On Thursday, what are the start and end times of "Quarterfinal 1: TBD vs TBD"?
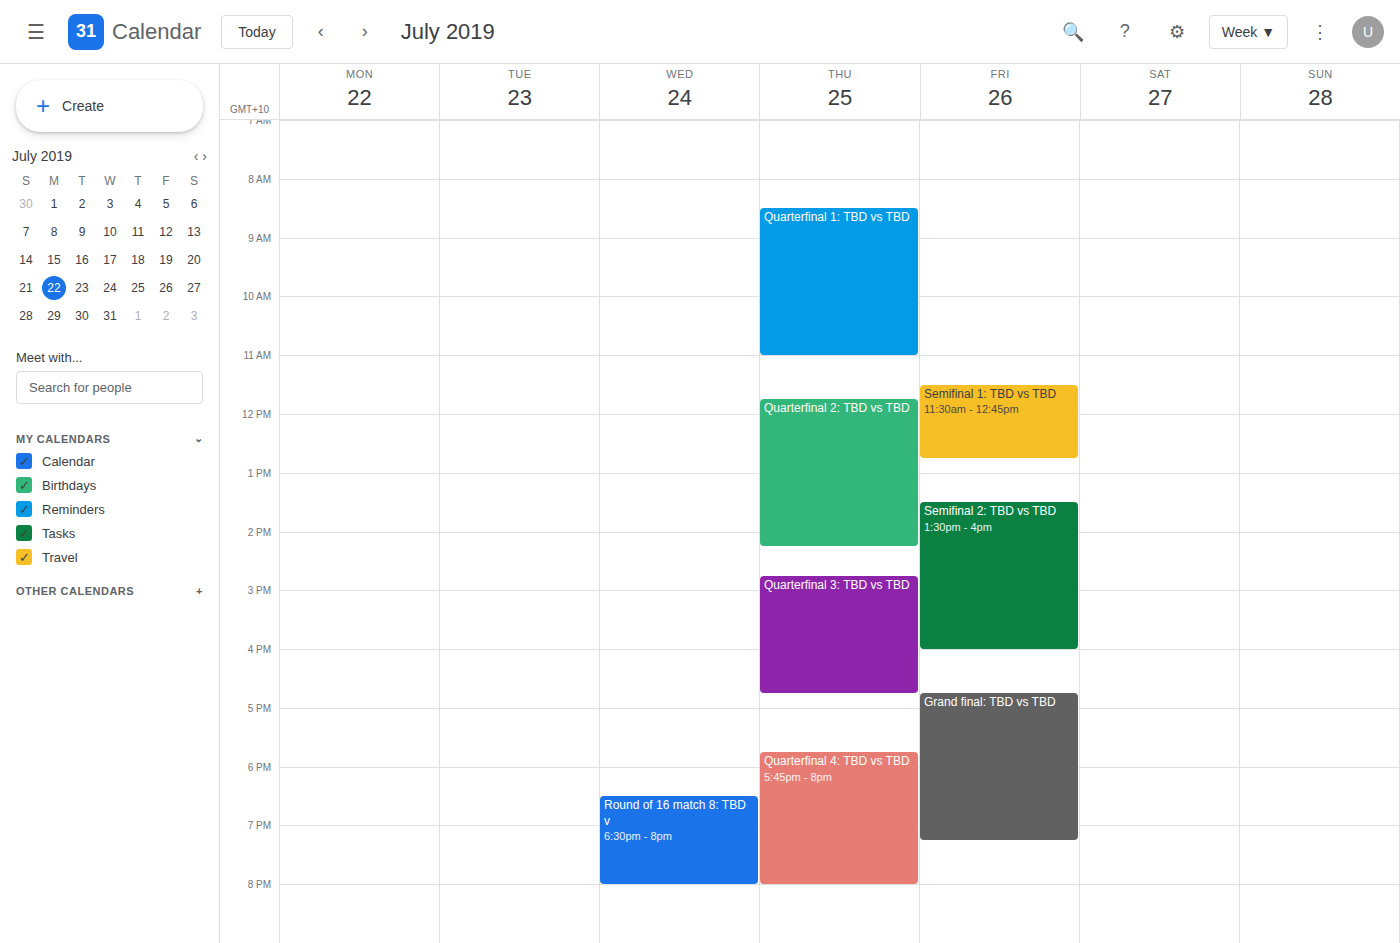
8:30 AM to 11:00 AM